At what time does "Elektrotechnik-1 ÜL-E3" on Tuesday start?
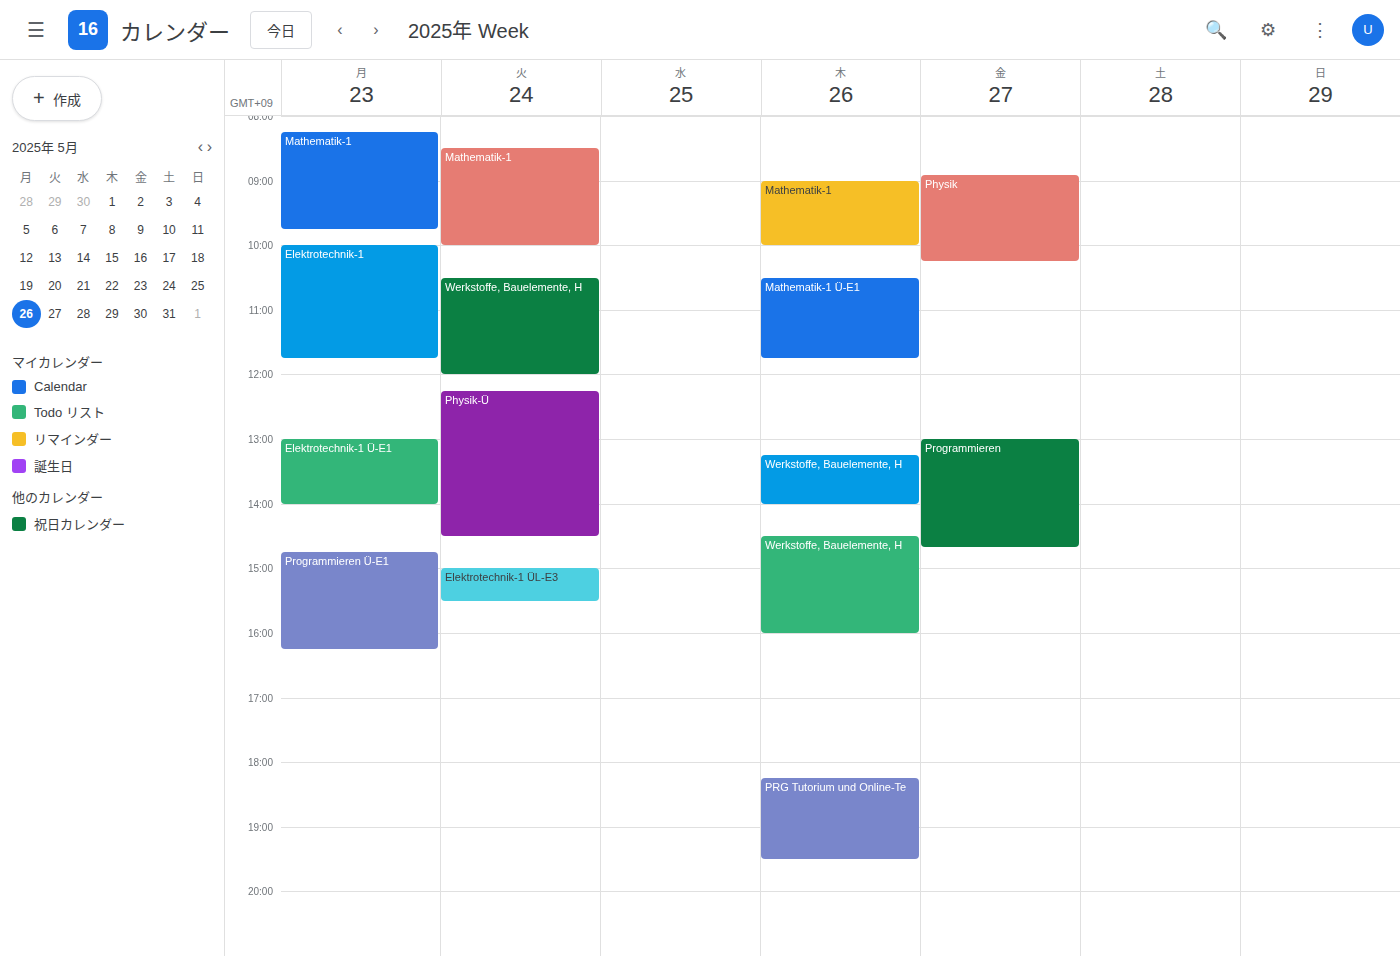
15:00